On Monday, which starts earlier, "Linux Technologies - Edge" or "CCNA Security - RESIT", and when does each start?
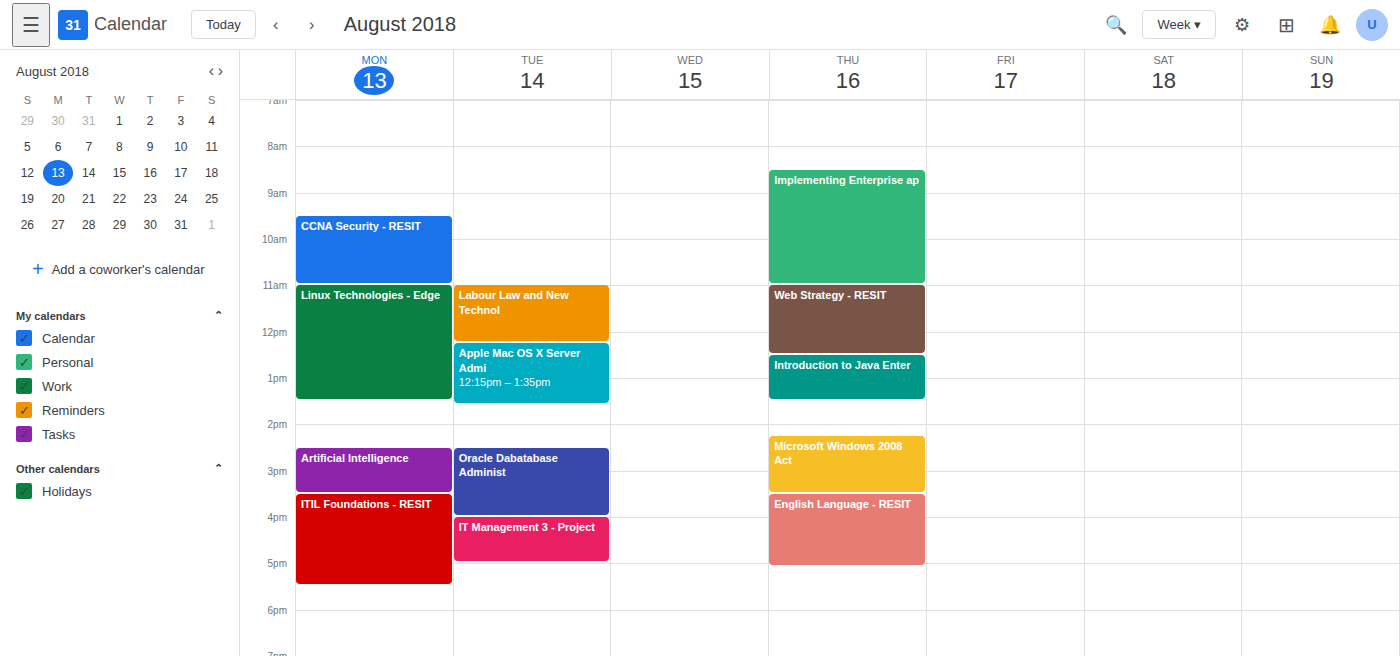
"CCNA Security - RESIT" 9:30 AM; "Linux Technologies - Edge" 11:00 AM.